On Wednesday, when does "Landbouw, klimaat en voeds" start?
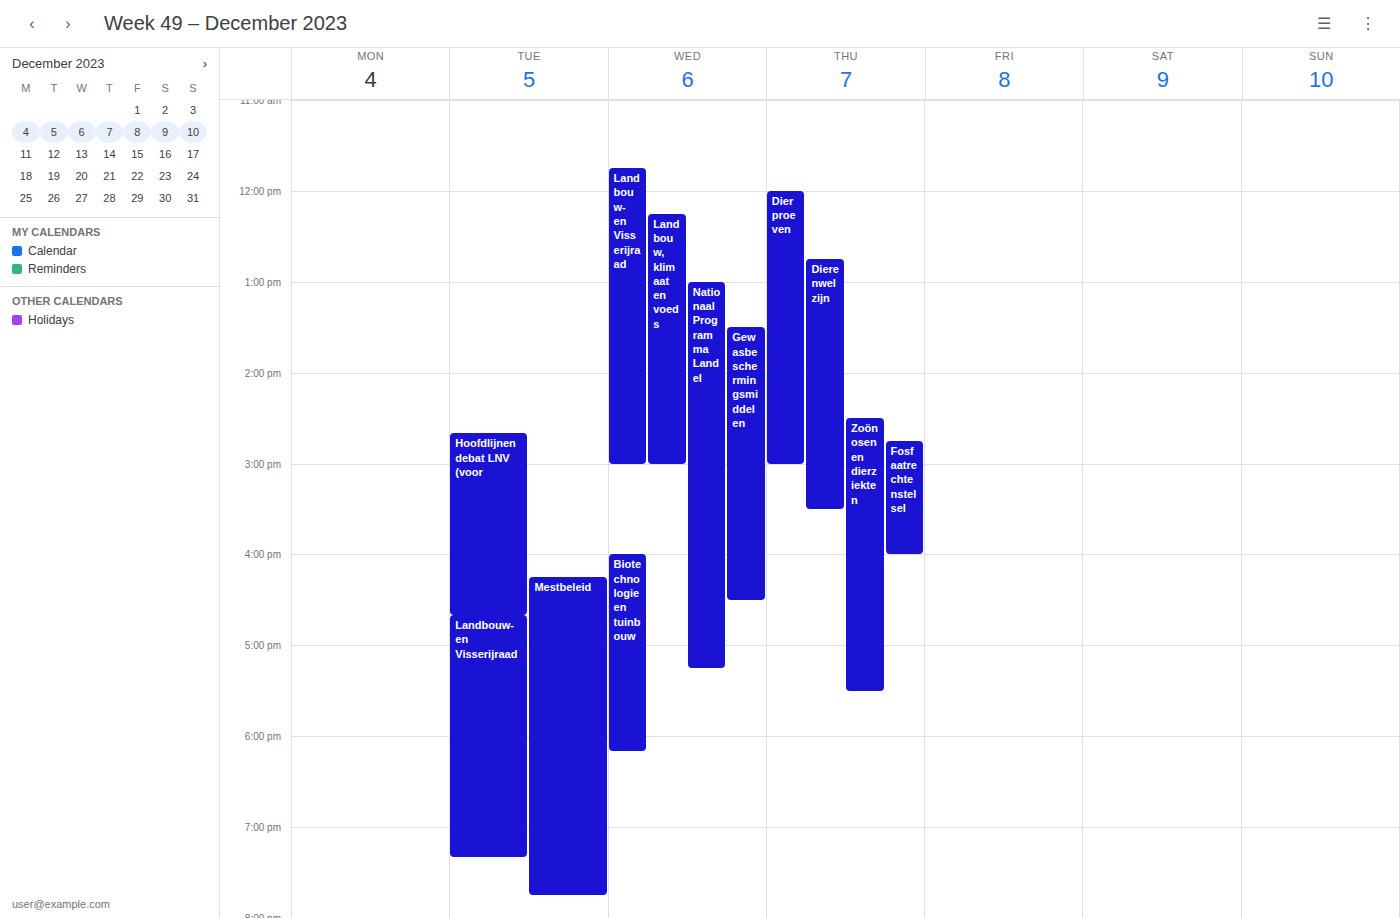
12:15 PM